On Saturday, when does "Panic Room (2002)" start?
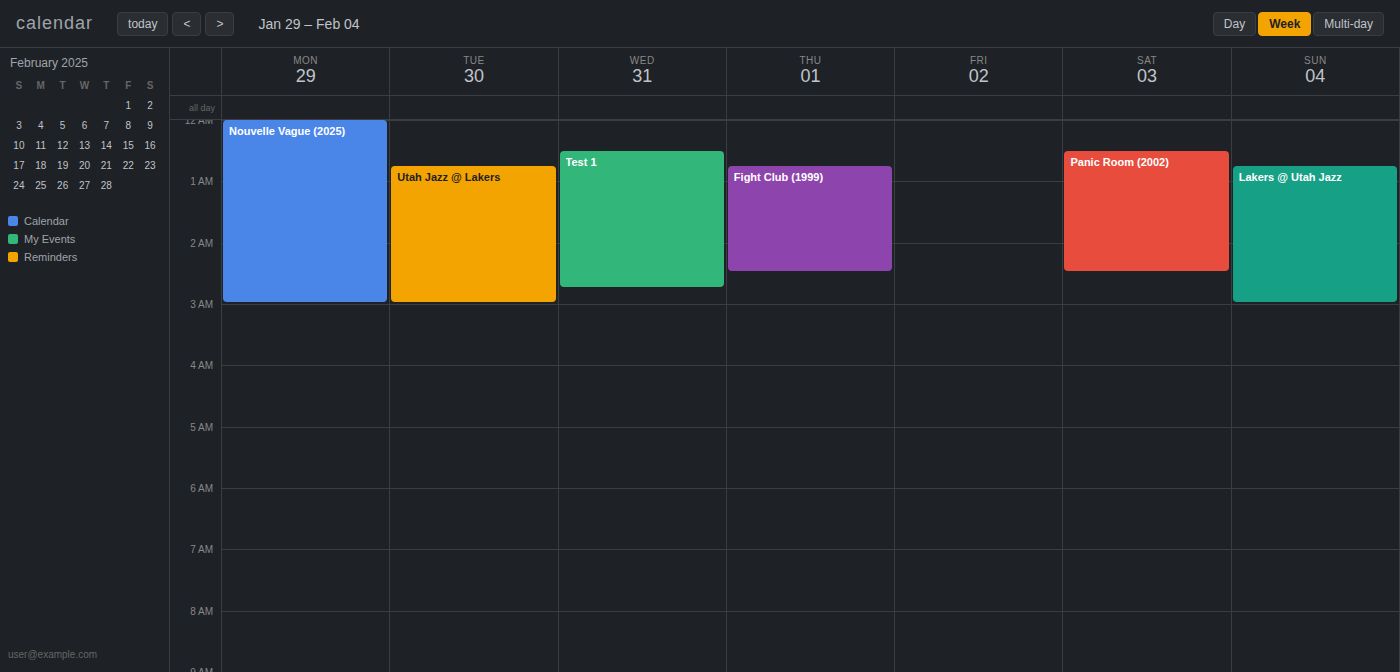
12:30 AM